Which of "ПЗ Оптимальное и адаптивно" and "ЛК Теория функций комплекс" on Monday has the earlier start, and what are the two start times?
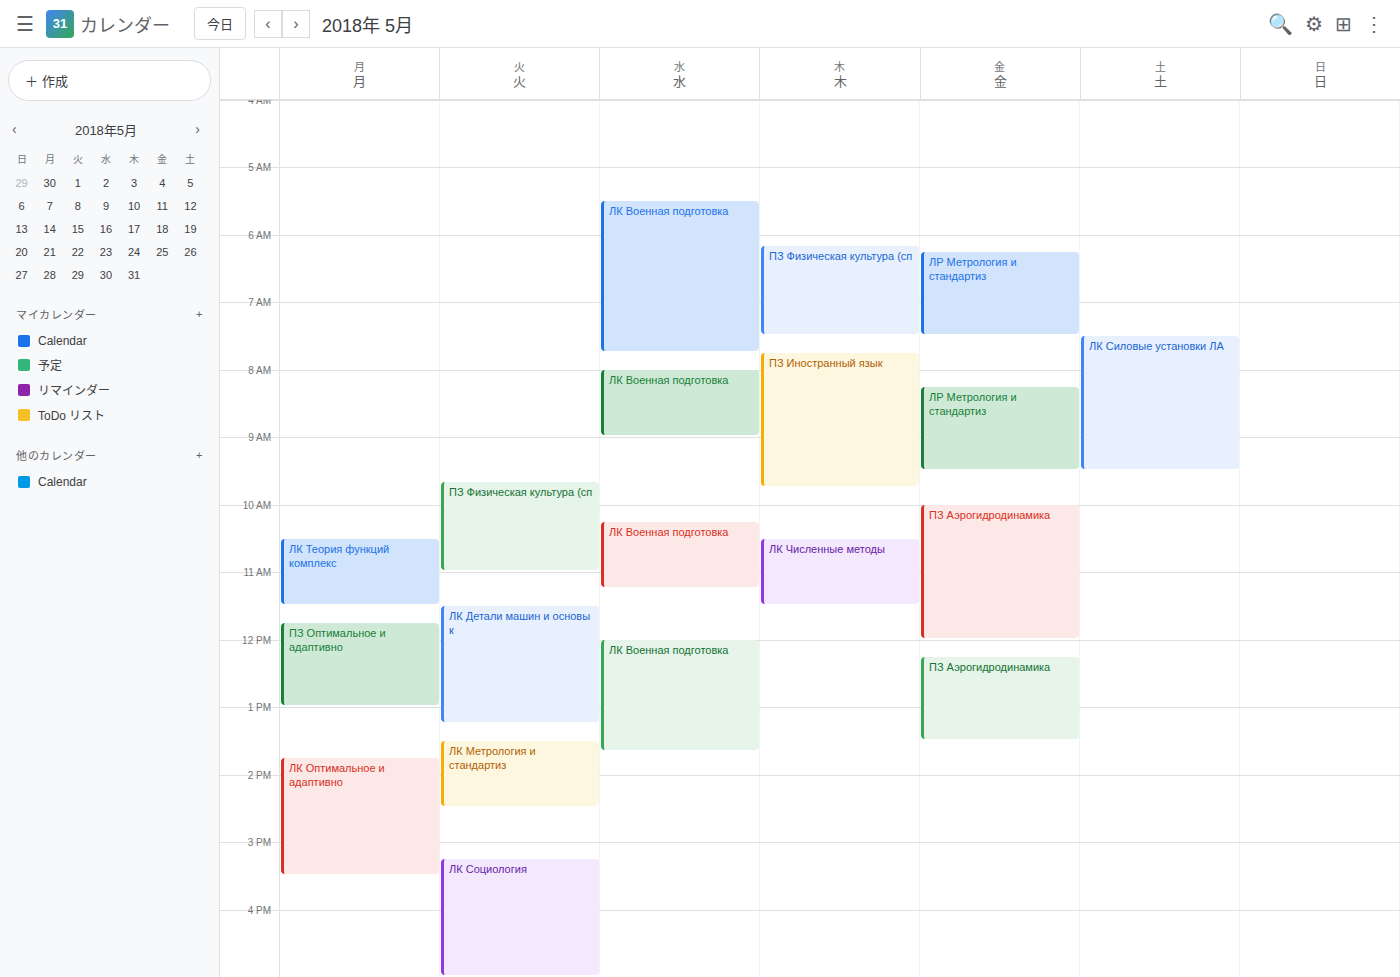
"ЛК Теория функций комплекс" 10:30; "ПЗ Оптимальное и адаптивно" 11:45.